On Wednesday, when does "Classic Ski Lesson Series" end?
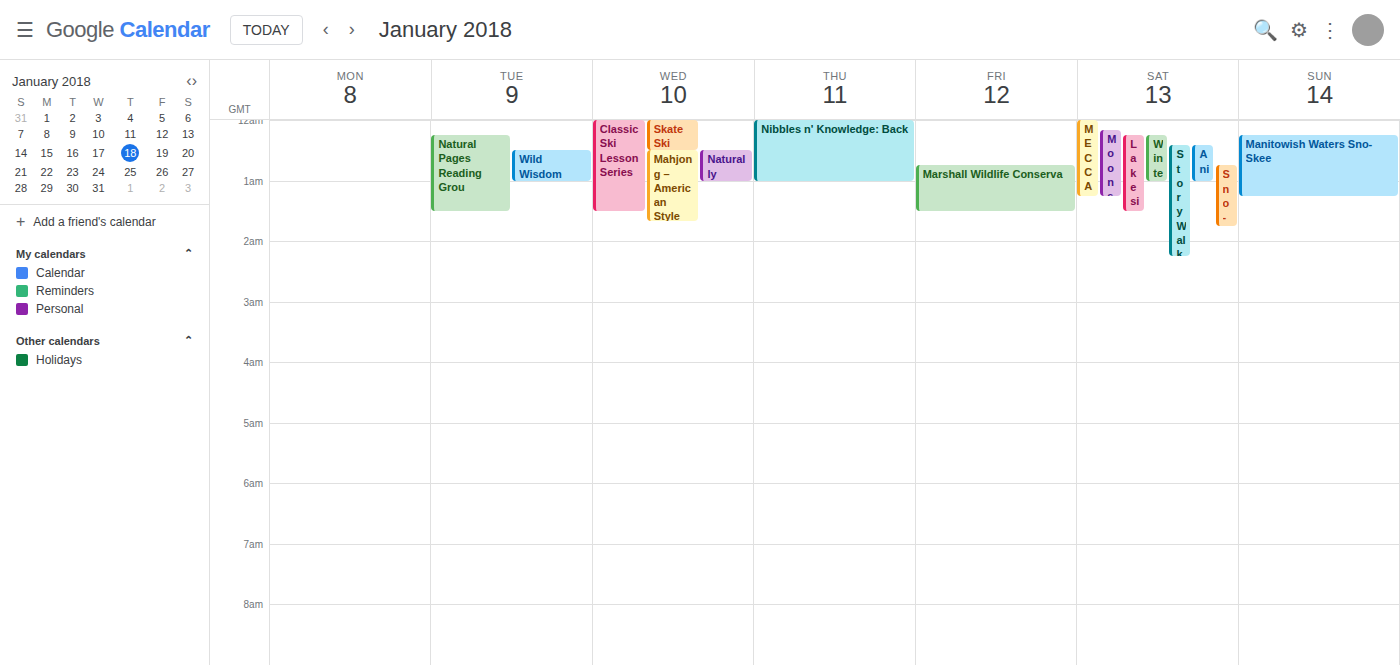
01:30